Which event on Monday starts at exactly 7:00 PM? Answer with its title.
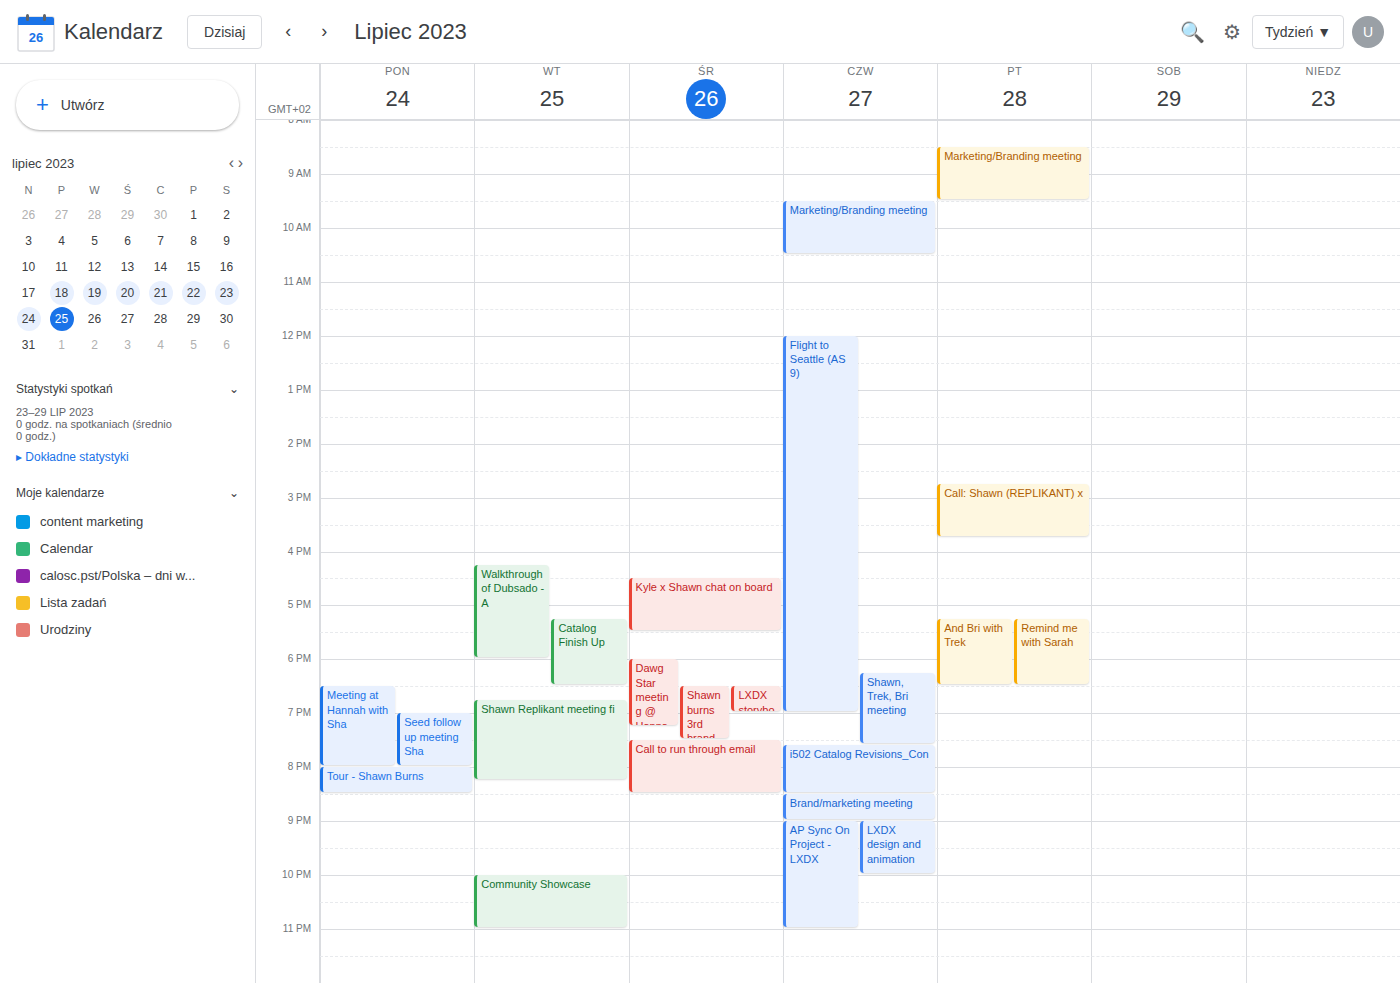
"Seed follow up meeting Sha"